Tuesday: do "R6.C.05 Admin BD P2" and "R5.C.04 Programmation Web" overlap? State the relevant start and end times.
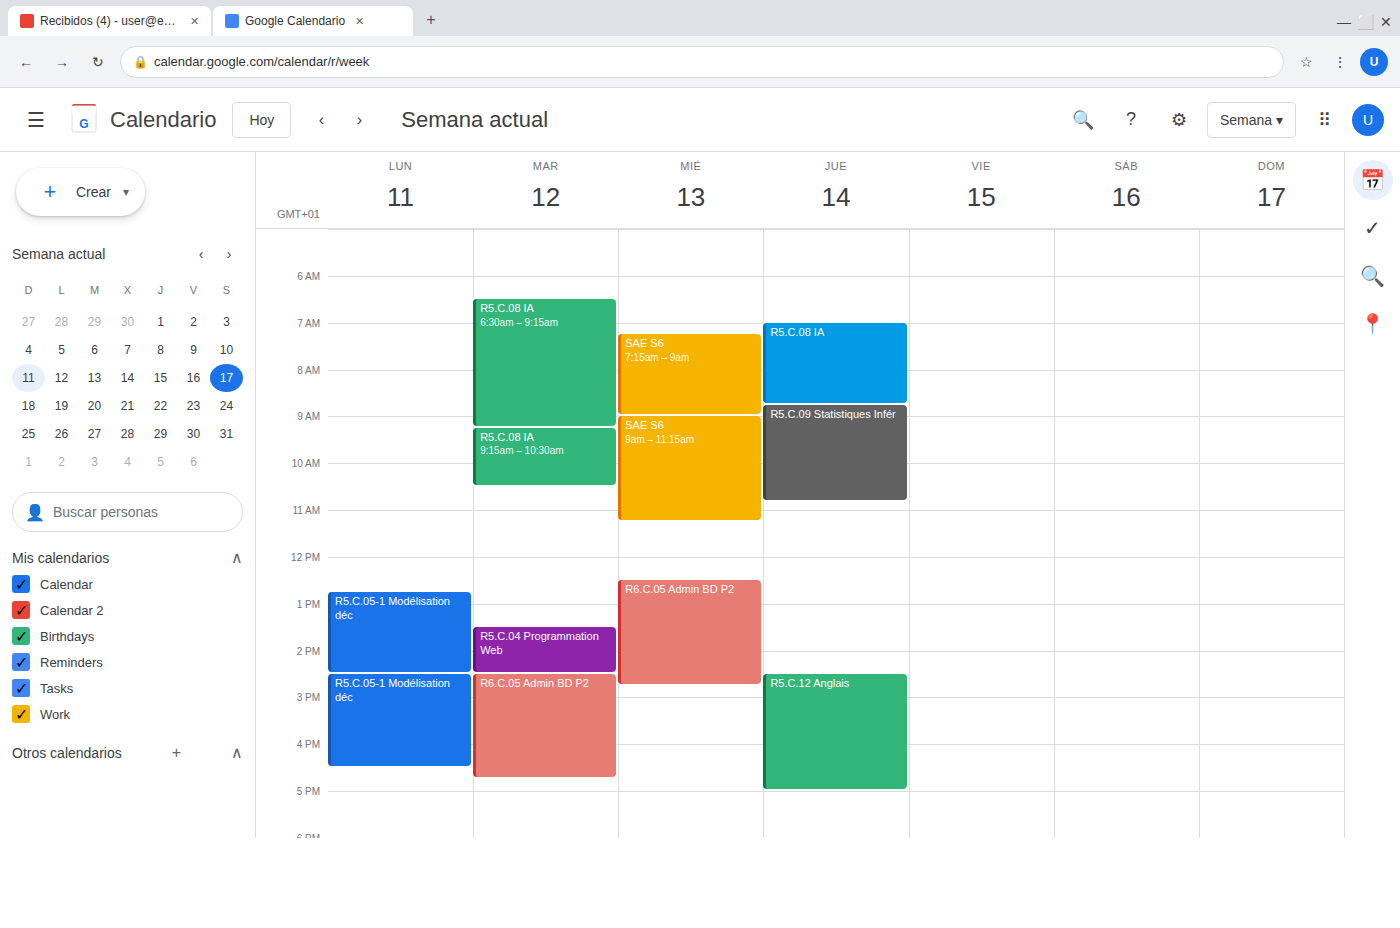
"R5.C.04 Programmation Web" ends at 2:30 PM, exactly when "R6.C.05 Admin BD P2" starts -- they touch but do not overlap.